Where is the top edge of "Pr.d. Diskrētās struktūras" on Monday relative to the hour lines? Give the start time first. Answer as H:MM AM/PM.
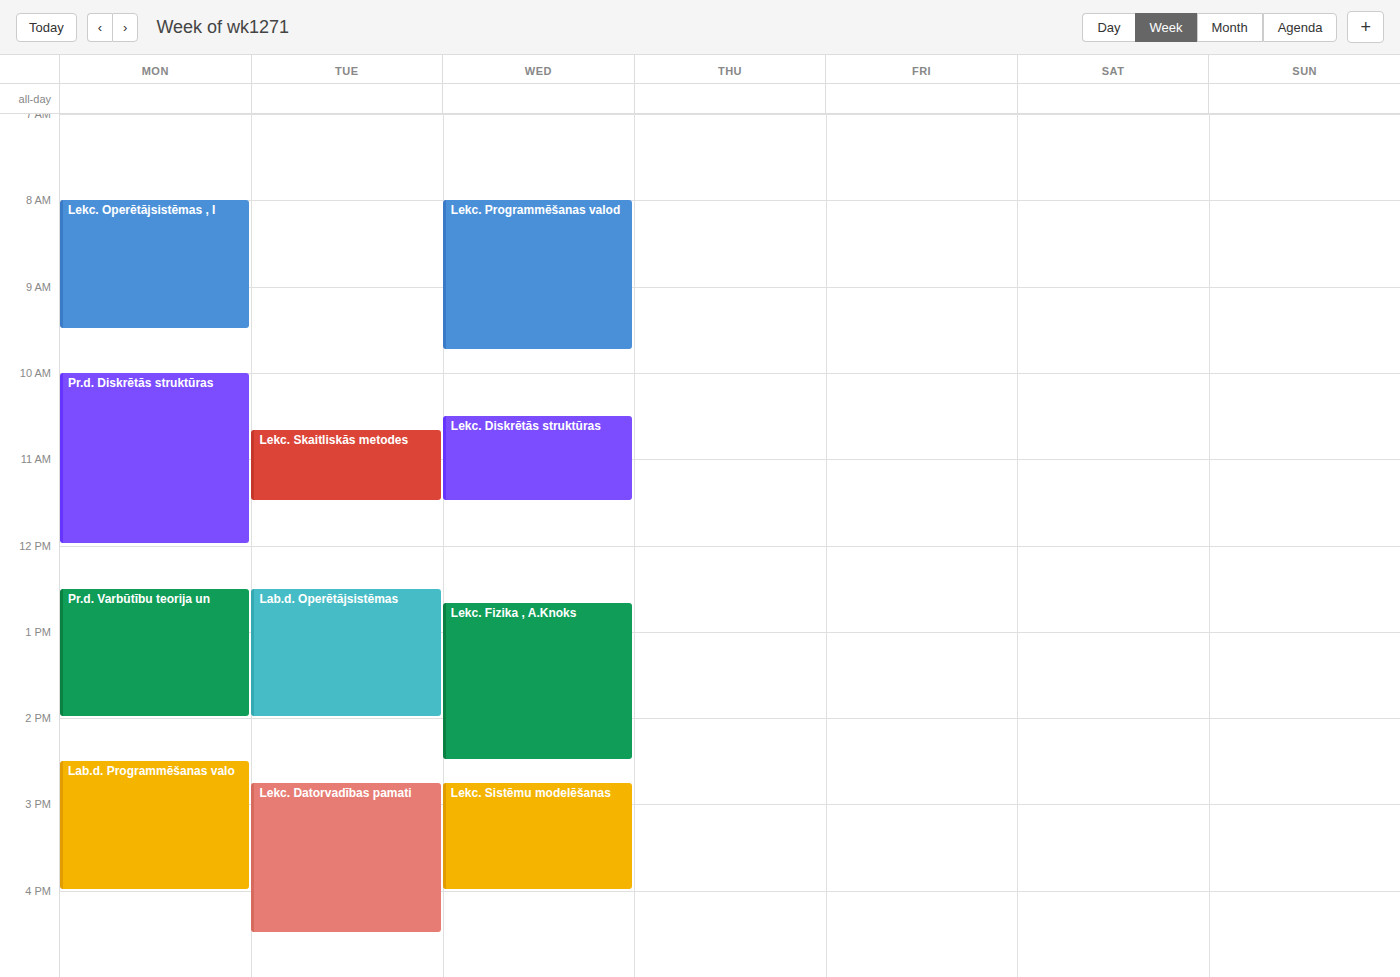
10:00 AM -- exactly on the 10 AM line.